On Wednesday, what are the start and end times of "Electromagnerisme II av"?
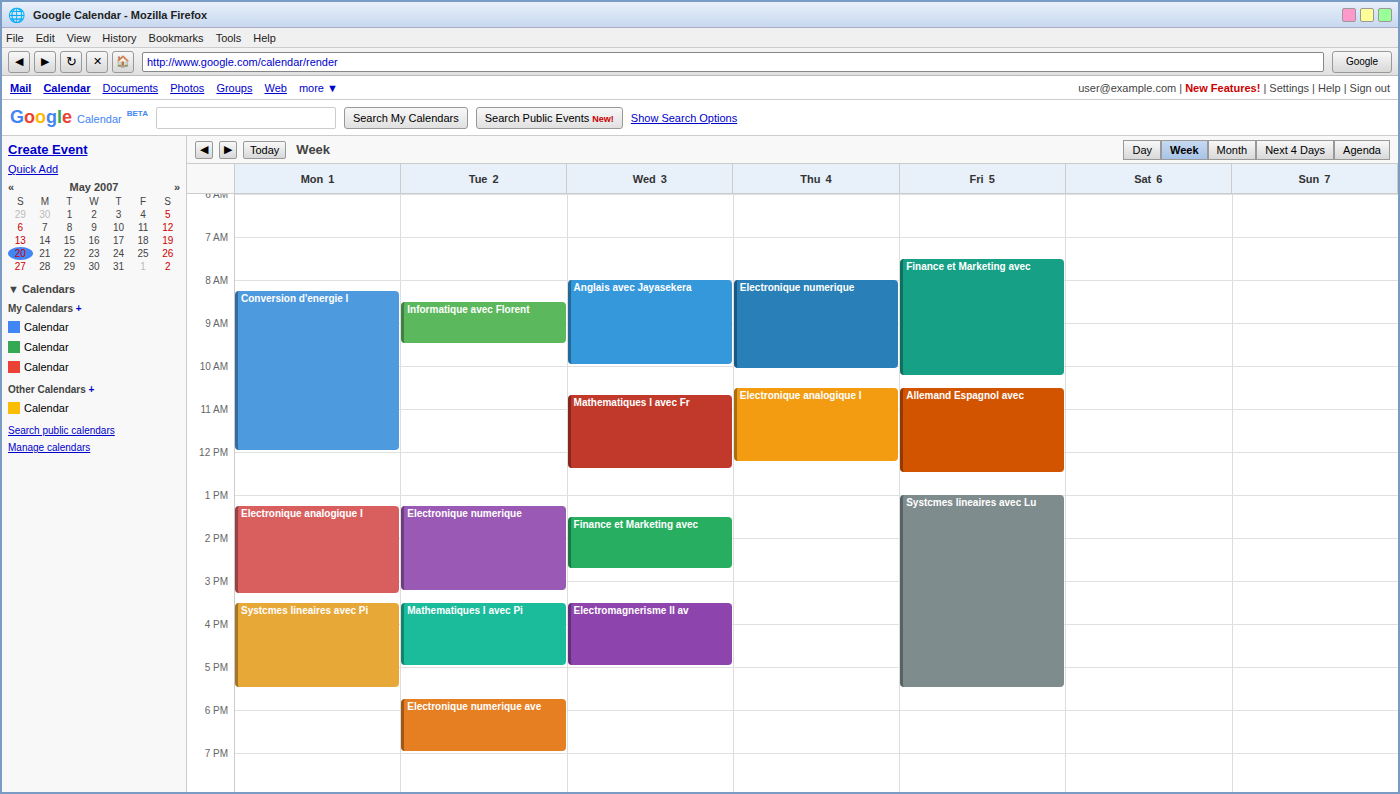
3:30 PM to 5:00 PM